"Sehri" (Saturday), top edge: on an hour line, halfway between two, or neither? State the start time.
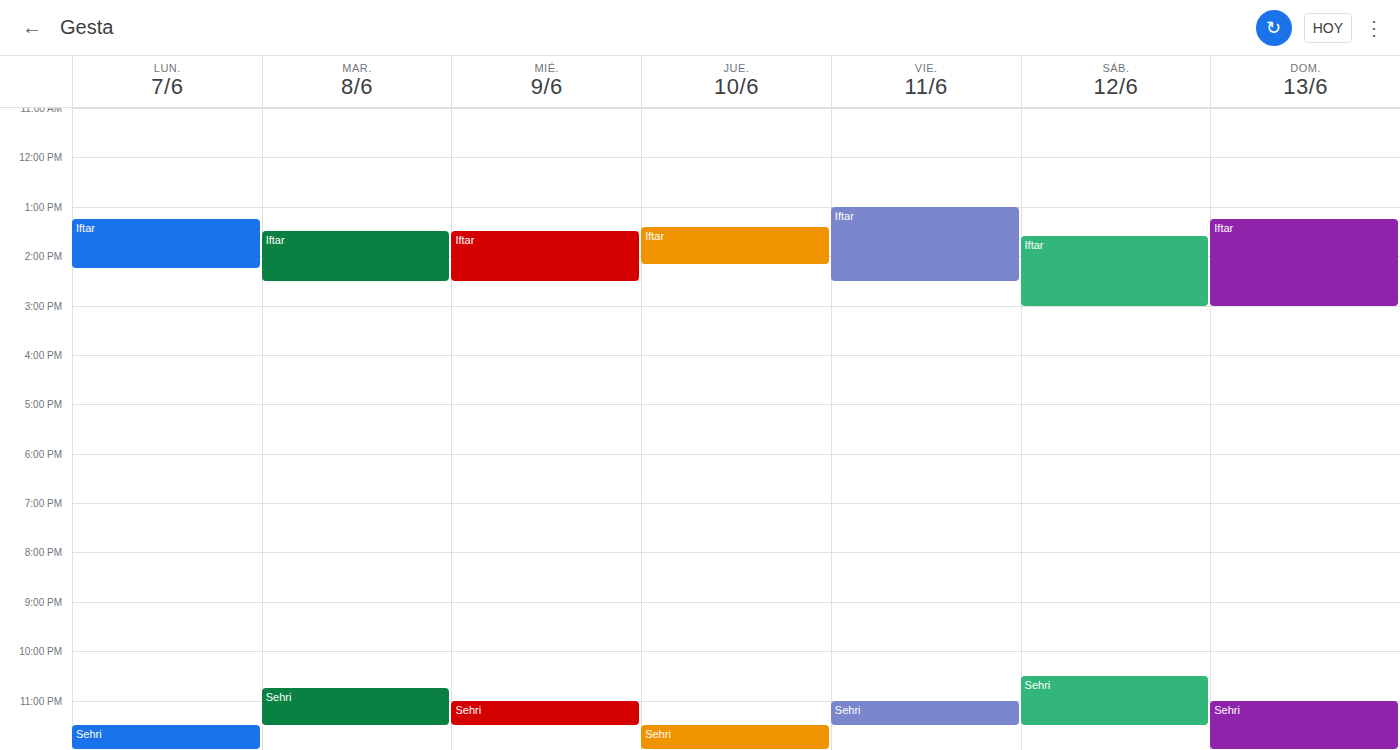
10:30 PM -- halfway between the 10 PM and 11 PM lines.